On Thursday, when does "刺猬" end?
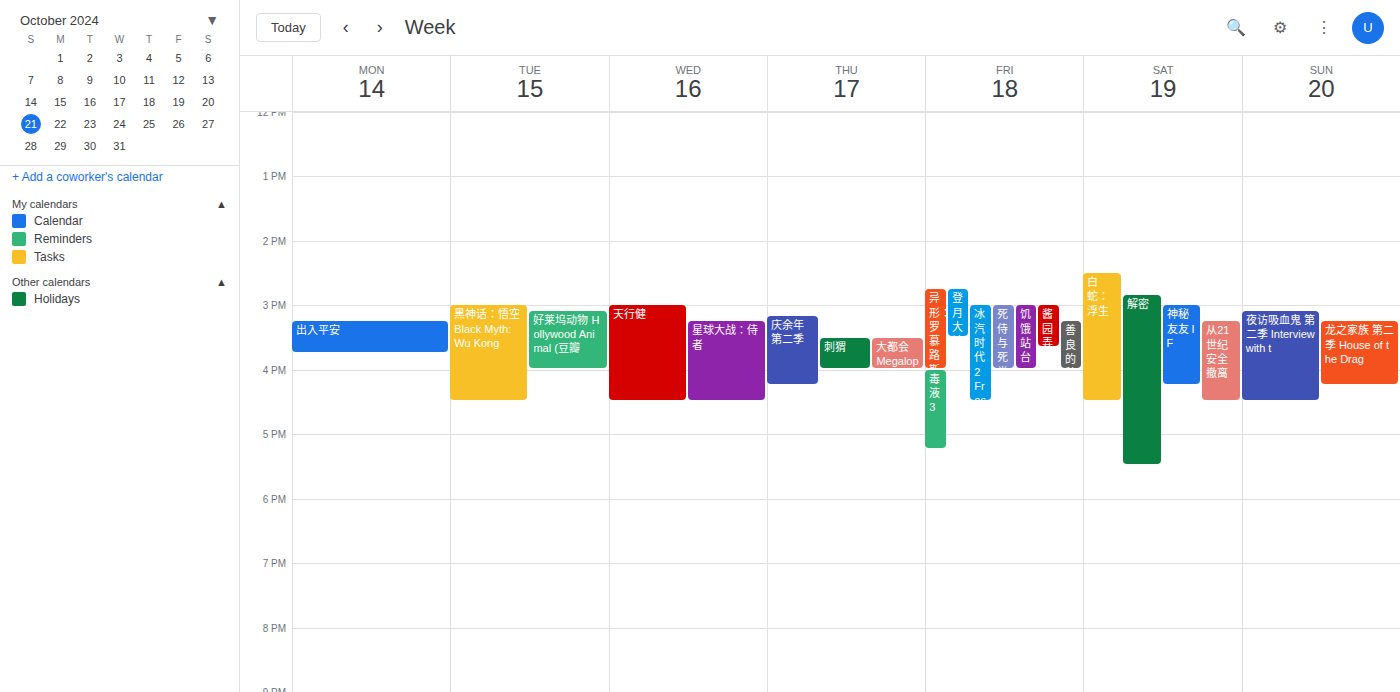
4:00 PM